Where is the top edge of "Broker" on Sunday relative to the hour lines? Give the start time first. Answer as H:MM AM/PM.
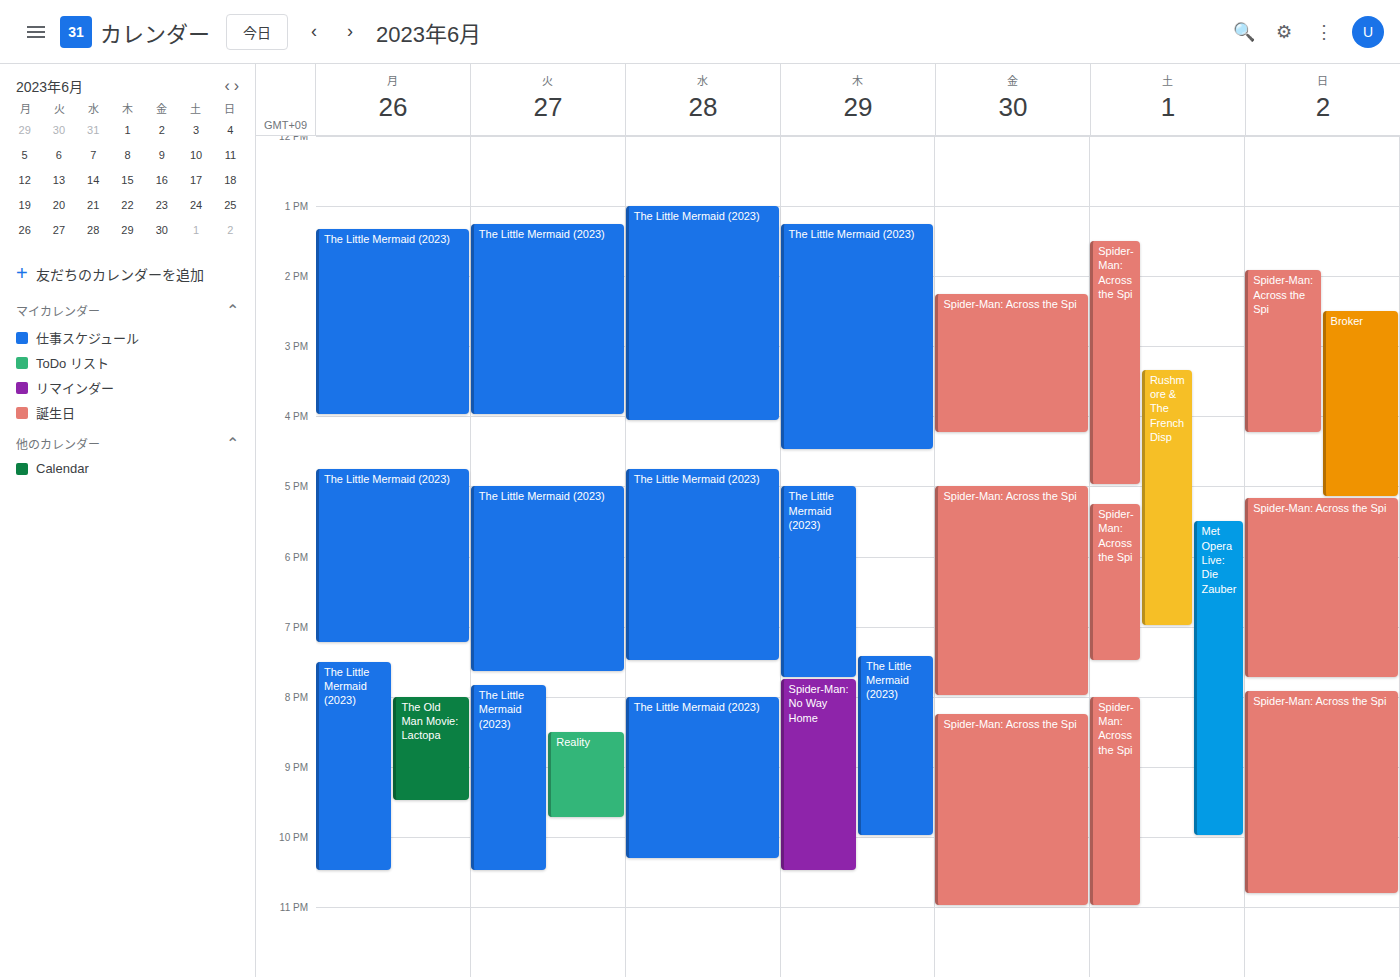
2:30 PM -- halfway between the 2 PM and 3 PM lines.